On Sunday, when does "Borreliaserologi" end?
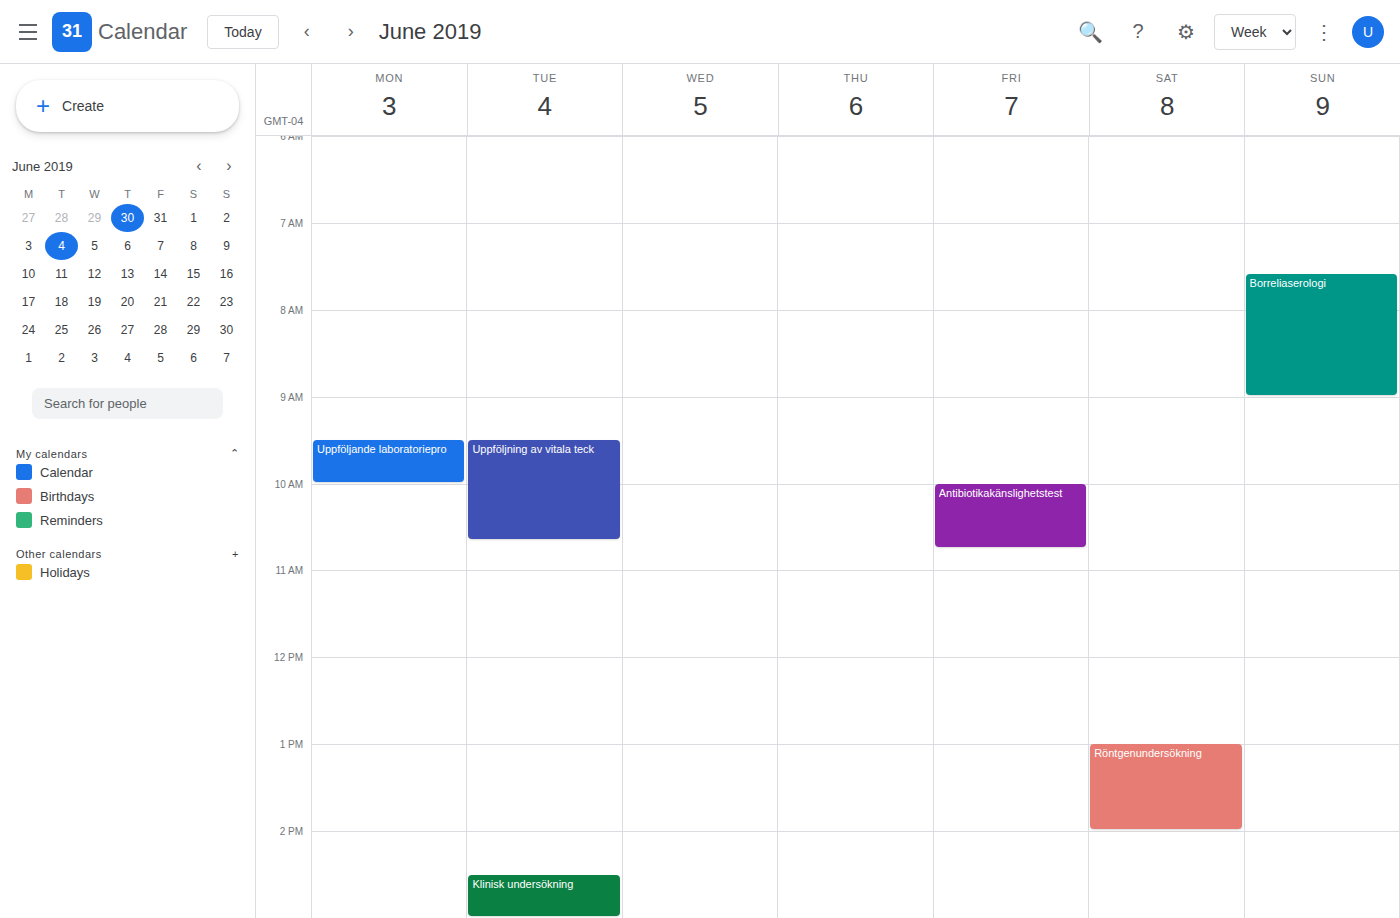
9:00 AM